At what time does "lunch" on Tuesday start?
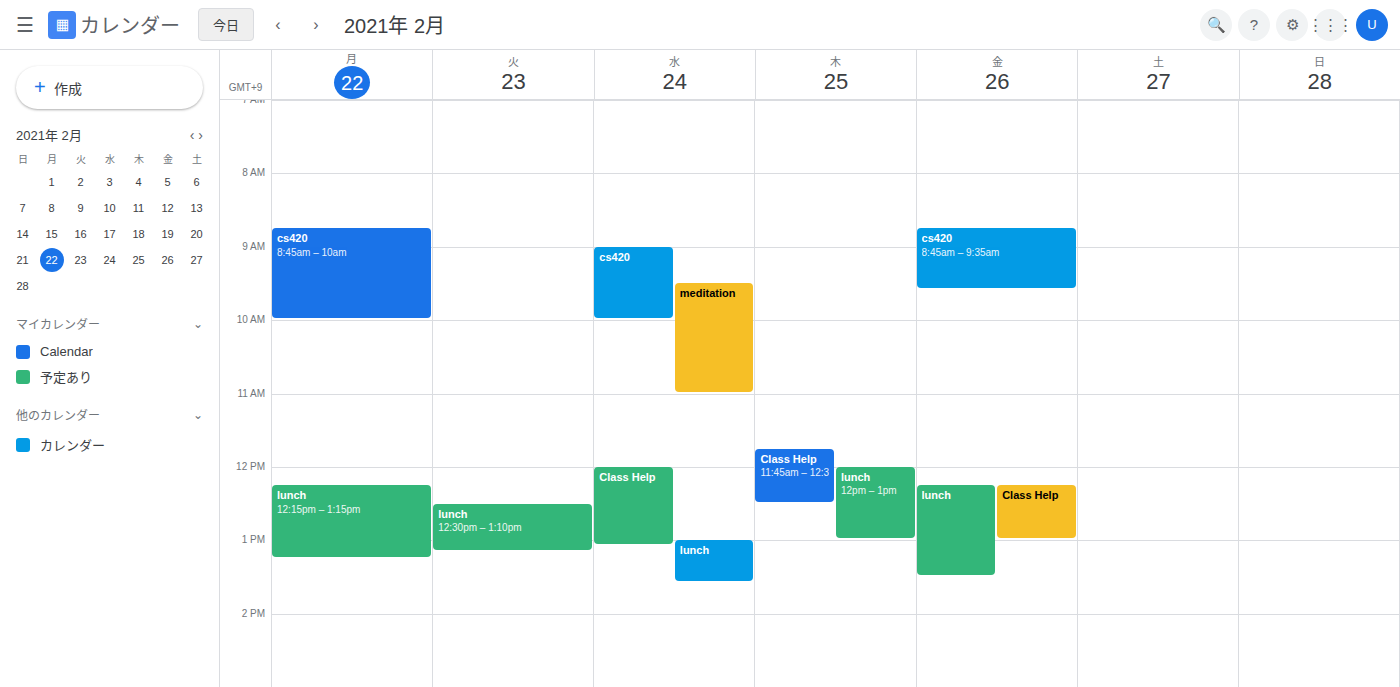
12:30 PM